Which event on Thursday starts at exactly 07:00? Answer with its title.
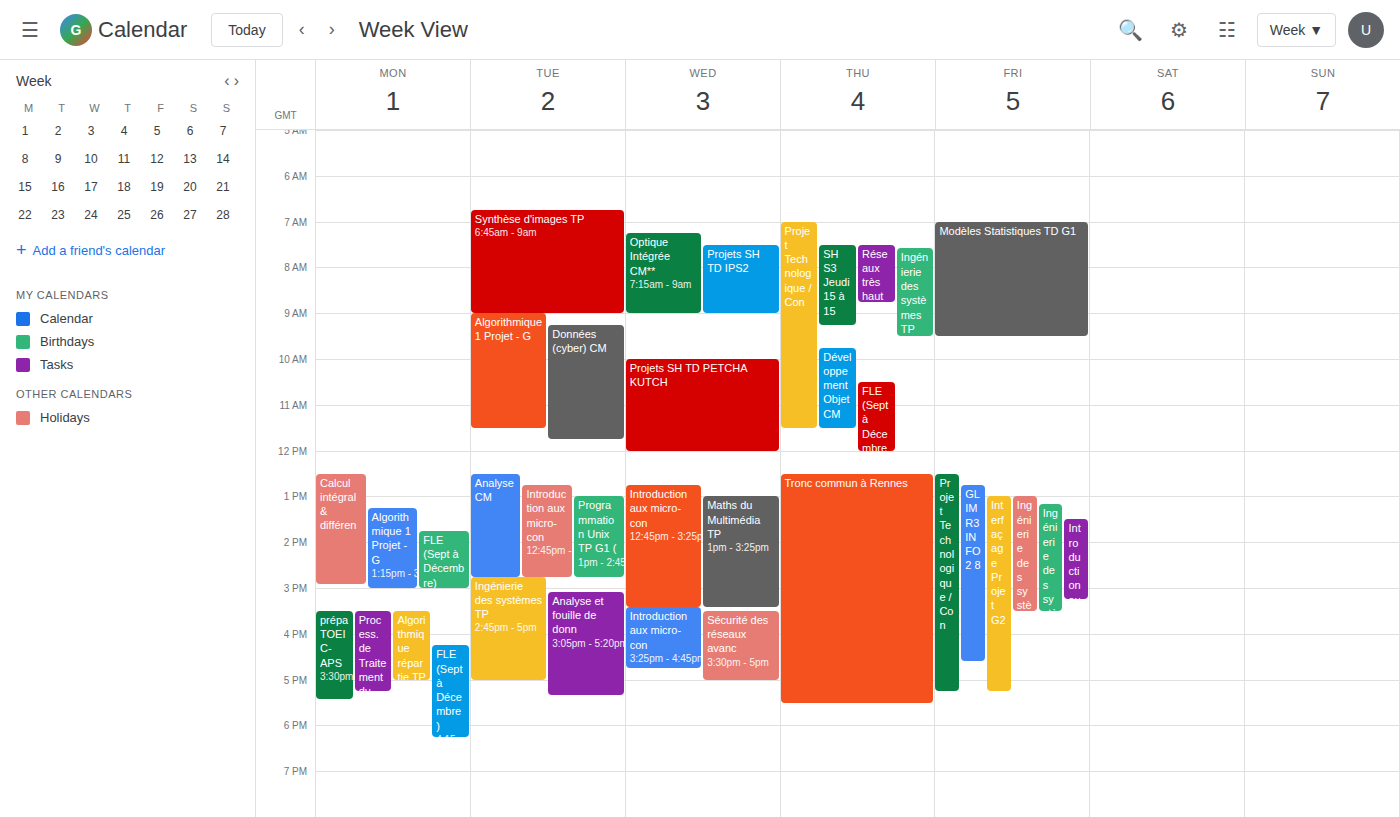
"Projet Technologique / Con"